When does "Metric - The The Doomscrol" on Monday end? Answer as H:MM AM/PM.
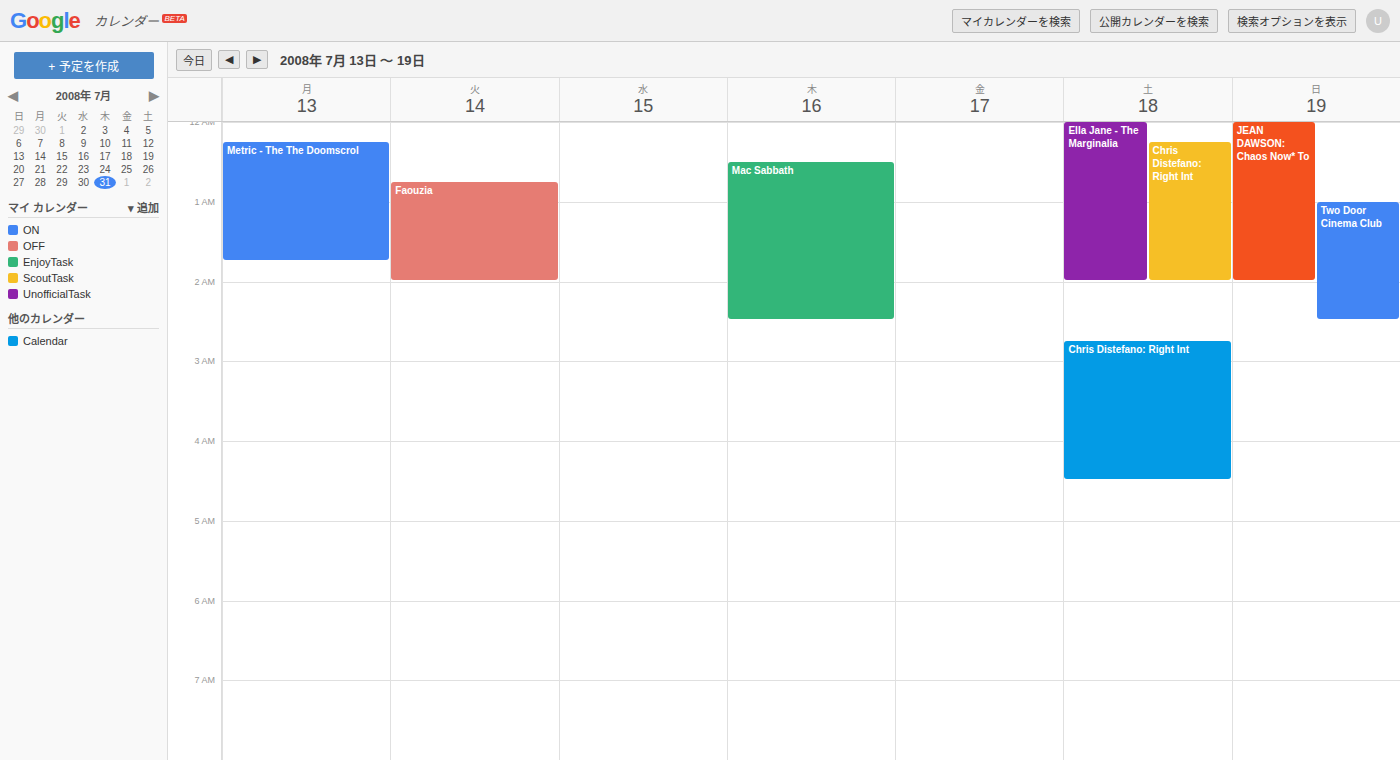
1:45 AM